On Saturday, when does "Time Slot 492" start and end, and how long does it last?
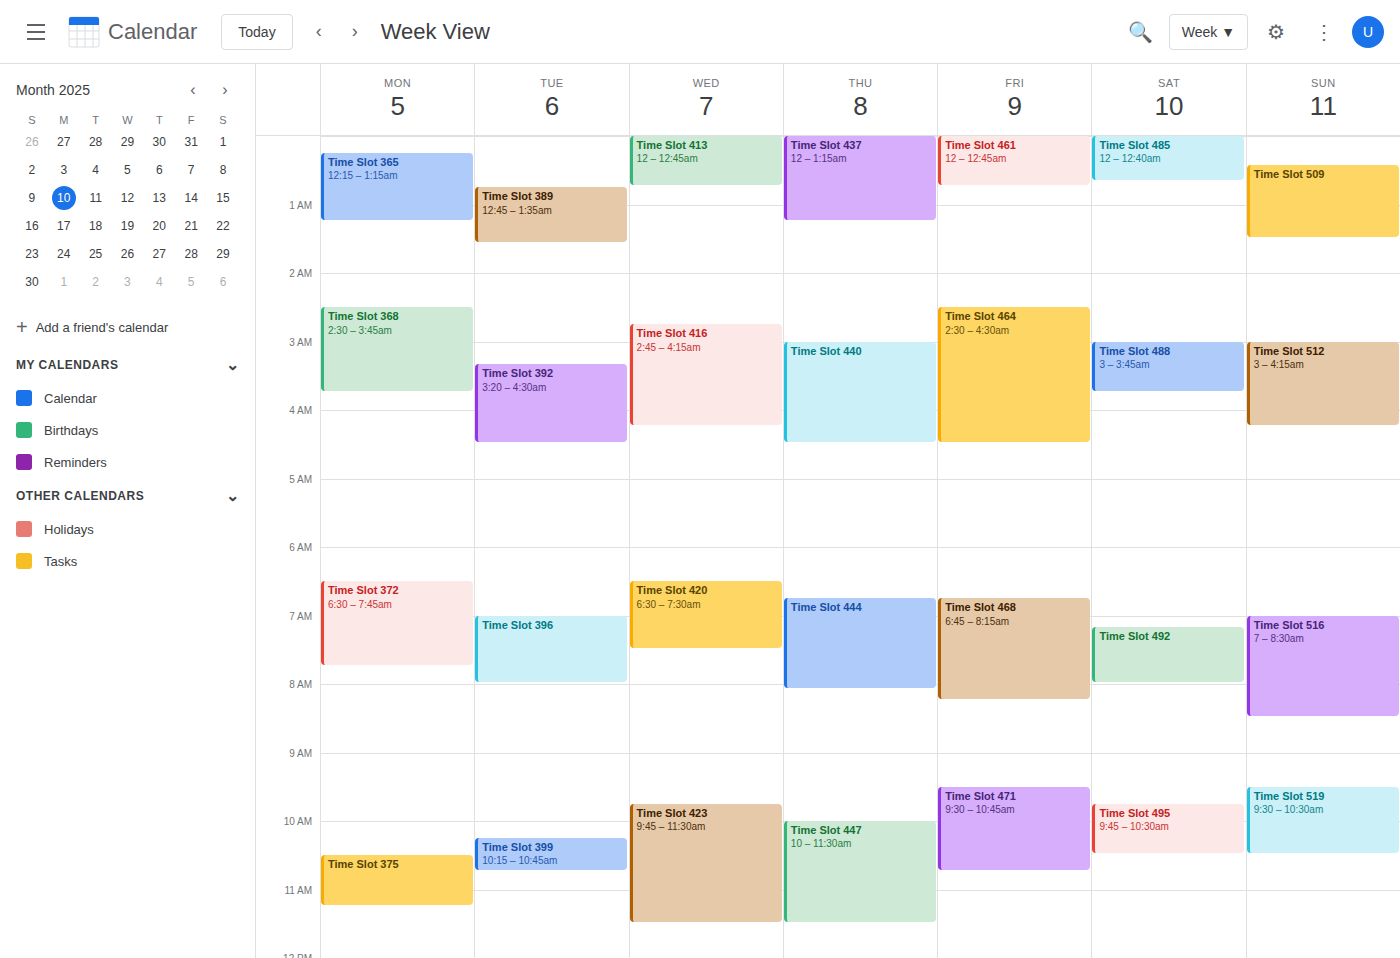
7:10 AM to 8:00 AM, 50 minutes